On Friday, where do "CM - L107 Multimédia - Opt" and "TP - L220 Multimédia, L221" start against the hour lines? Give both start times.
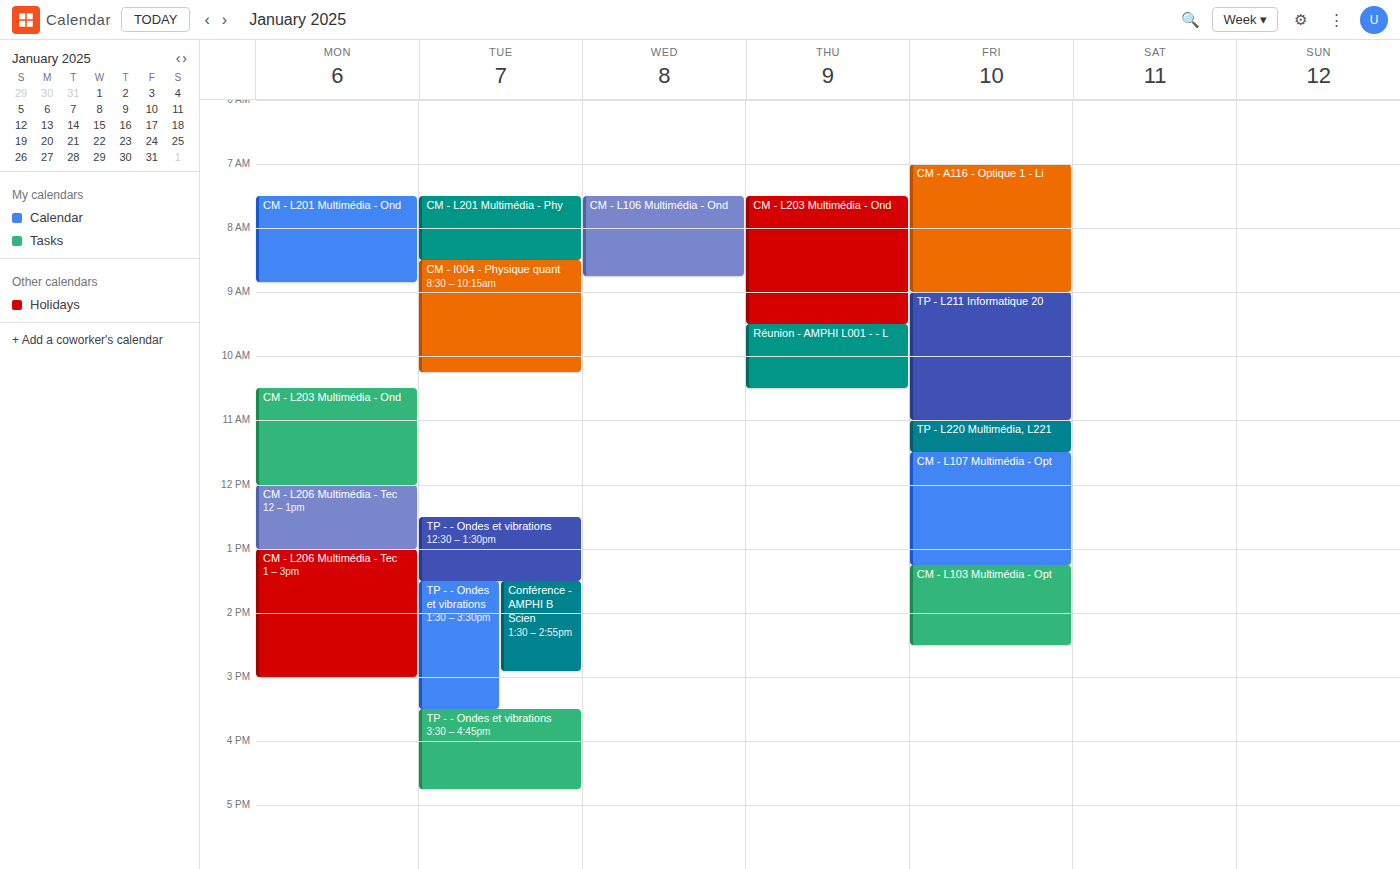
"CM - L107 Multimédia - Opt": 11:30 AM, halfway between the 11 AM and 12 PM lines. "TP - L220 Multimédia, L221": 11:00 AM, exactly on the 11 AM line.